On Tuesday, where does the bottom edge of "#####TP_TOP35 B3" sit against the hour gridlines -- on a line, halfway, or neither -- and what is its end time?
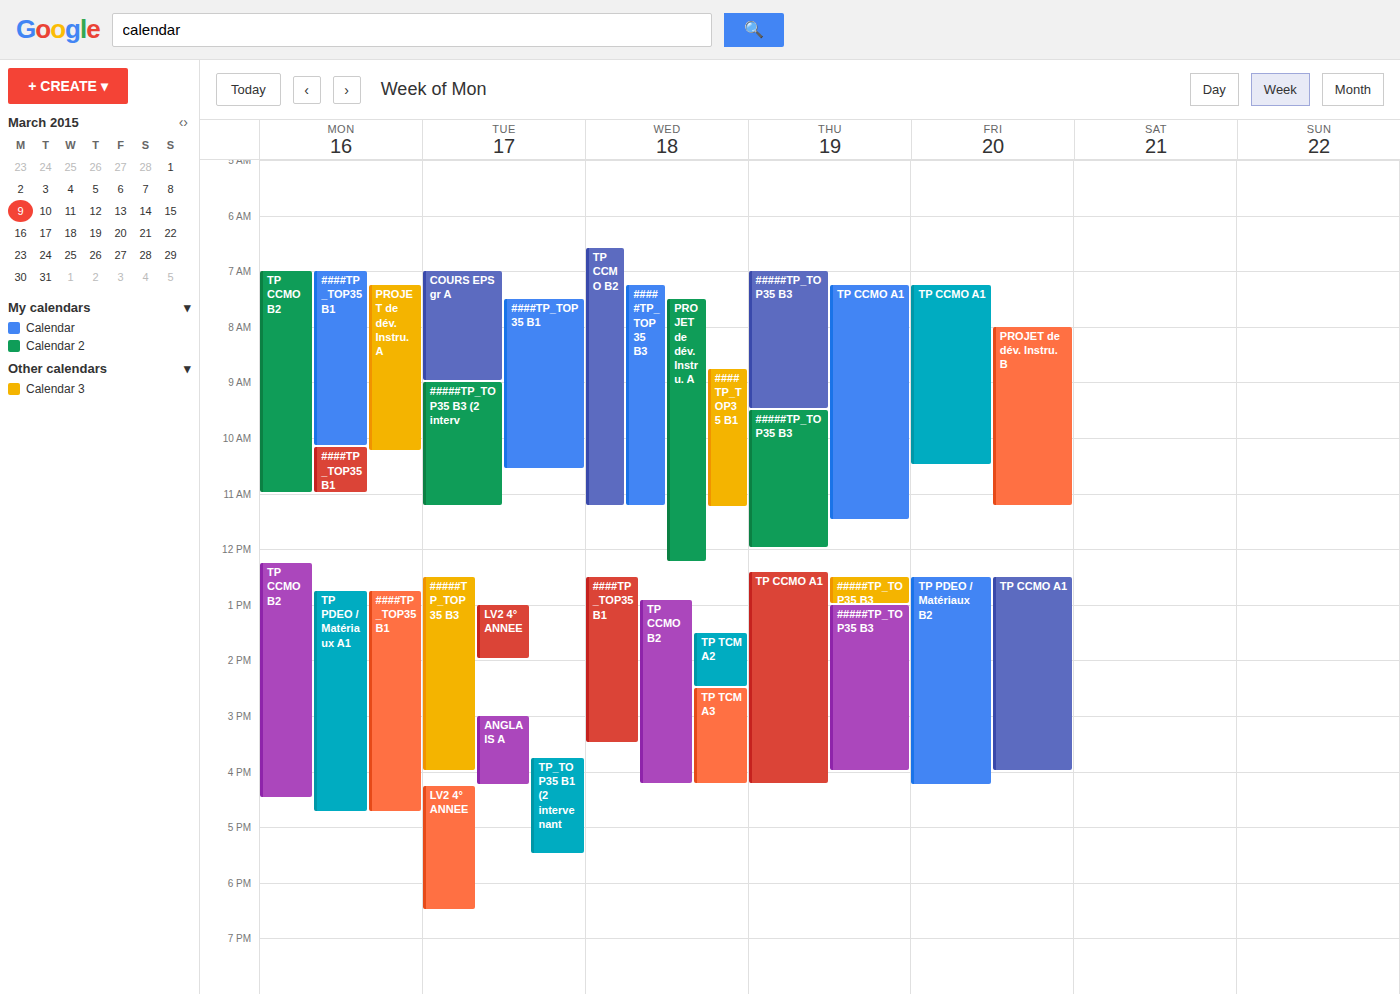
4:00 PM -- exactly on the 4 PM line.